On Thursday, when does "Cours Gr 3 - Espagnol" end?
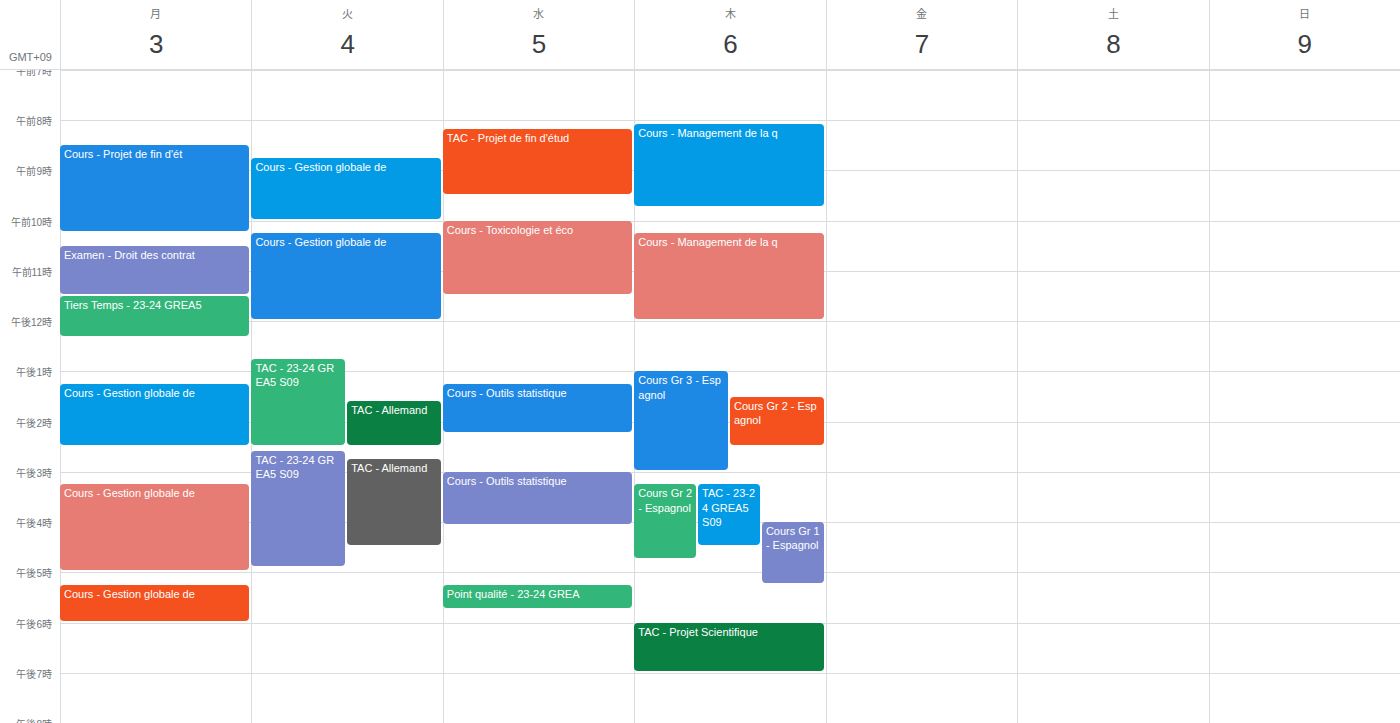
3:00 PM